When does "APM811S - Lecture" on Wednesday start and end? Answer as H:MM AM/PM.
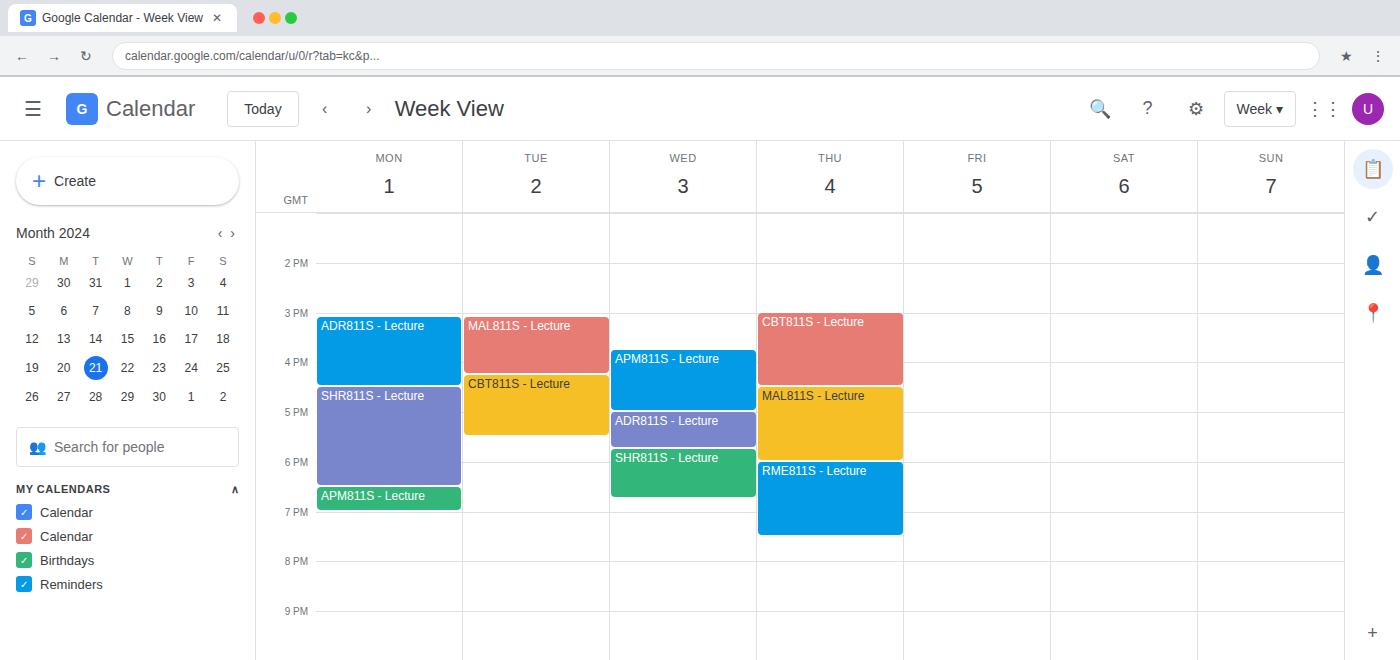
3:45 PM to 5:00 PM